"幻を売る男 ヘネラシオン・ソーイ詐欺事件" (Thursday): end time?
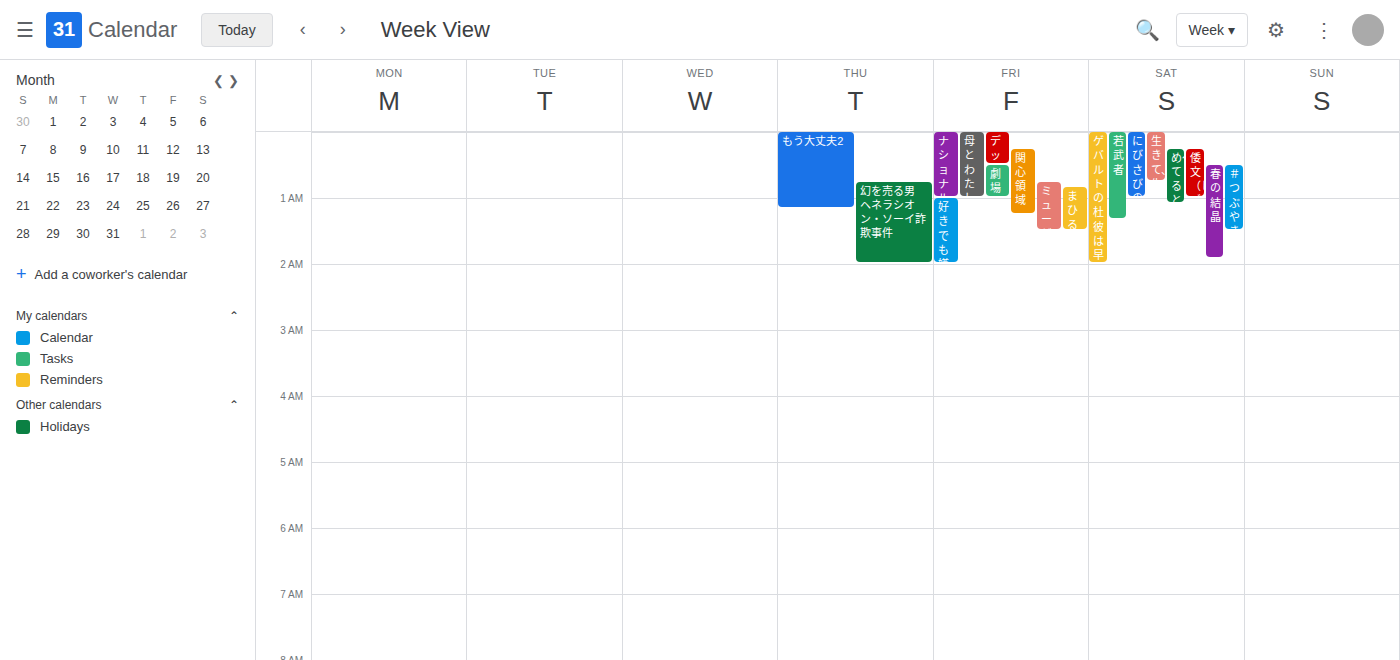
2:00 AM